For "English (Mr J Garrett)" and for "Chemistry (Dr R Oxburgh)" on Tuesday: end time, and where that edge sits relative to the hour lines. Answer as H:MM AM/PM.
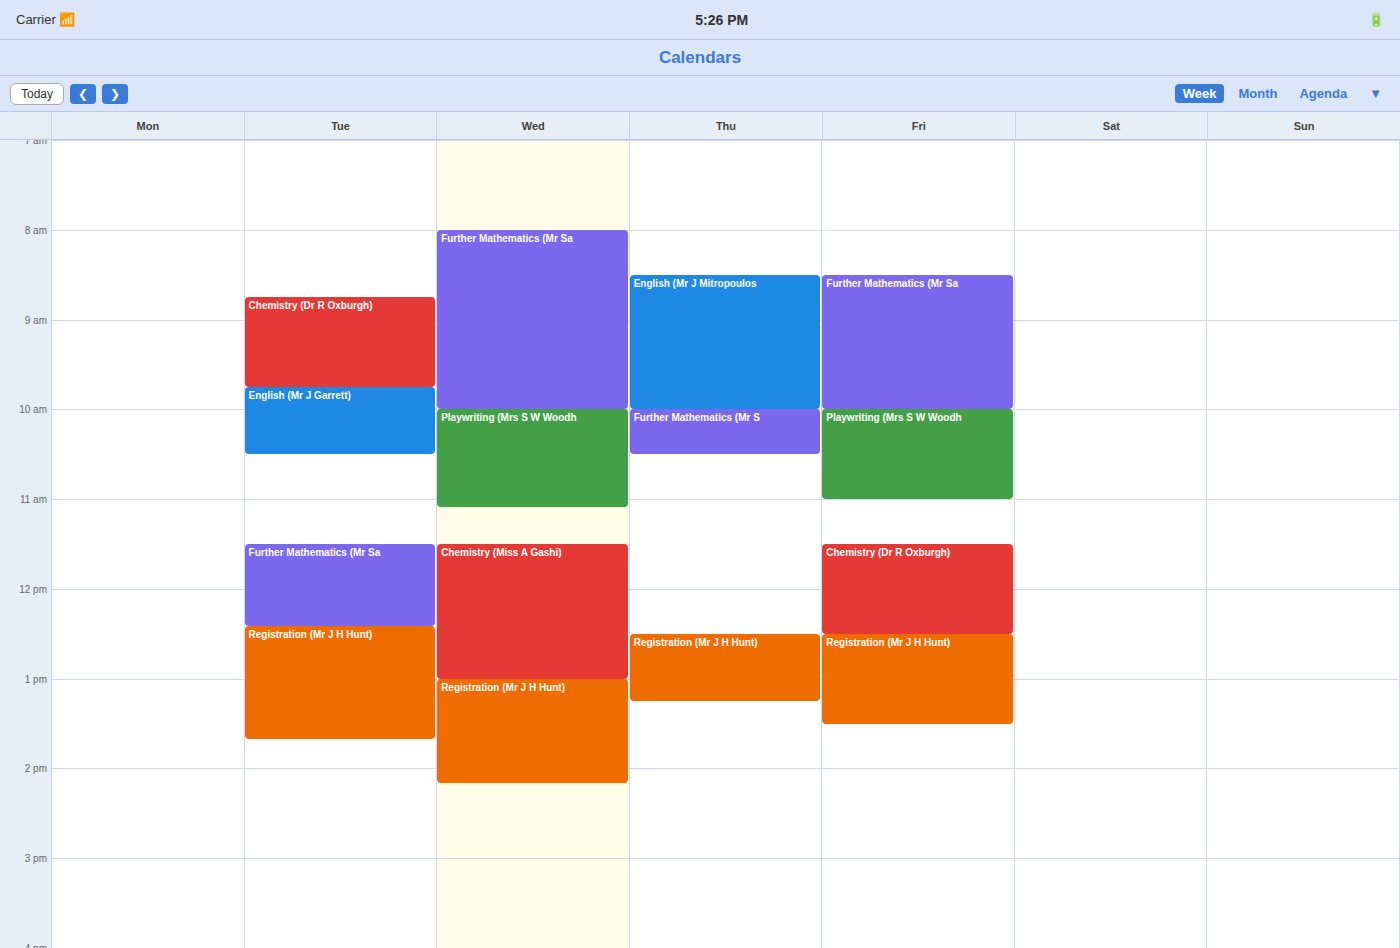
"English (Mr J Garrett)": 10:30 AM, halfway between the 10 AM and 11 AM lines. "Chemistry (Dr R Oxburgh)": 9:45 AM, neither: three quarters of the way from the 9 AM line to the 10 AM line.